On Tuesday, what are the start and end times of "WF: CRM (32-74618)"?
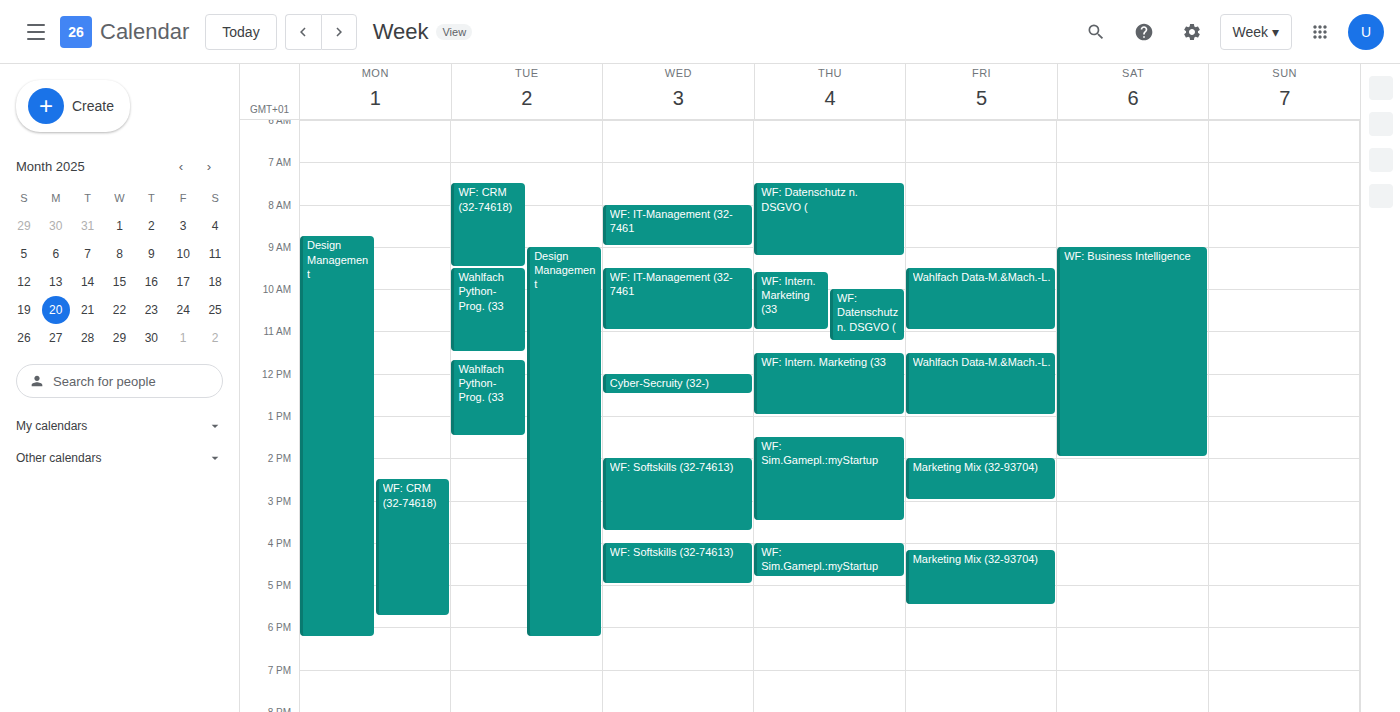
7:30 AM to 9:30 AM